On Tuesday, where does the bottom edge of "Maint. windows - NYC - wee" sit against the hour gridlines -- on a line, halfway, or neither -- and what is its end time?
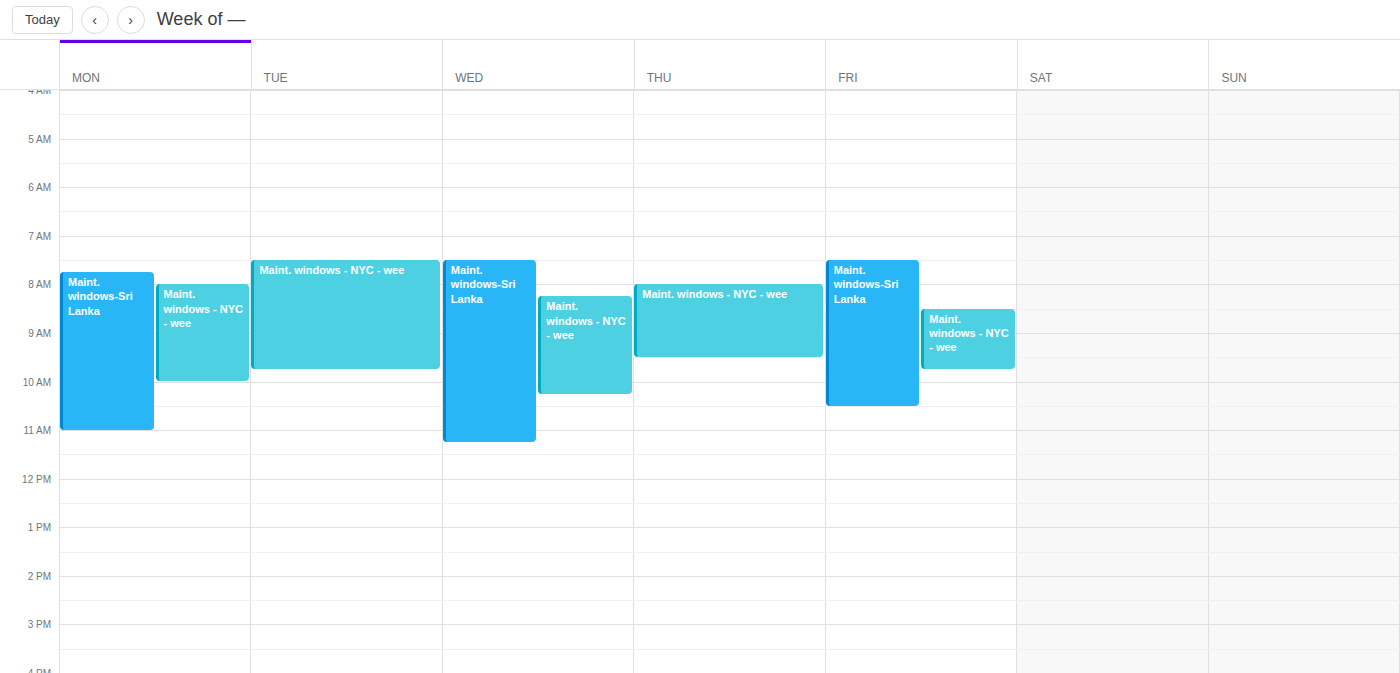
09:45 -- neither: three quarters of the way from the 09:00 line to the 10:00 line.